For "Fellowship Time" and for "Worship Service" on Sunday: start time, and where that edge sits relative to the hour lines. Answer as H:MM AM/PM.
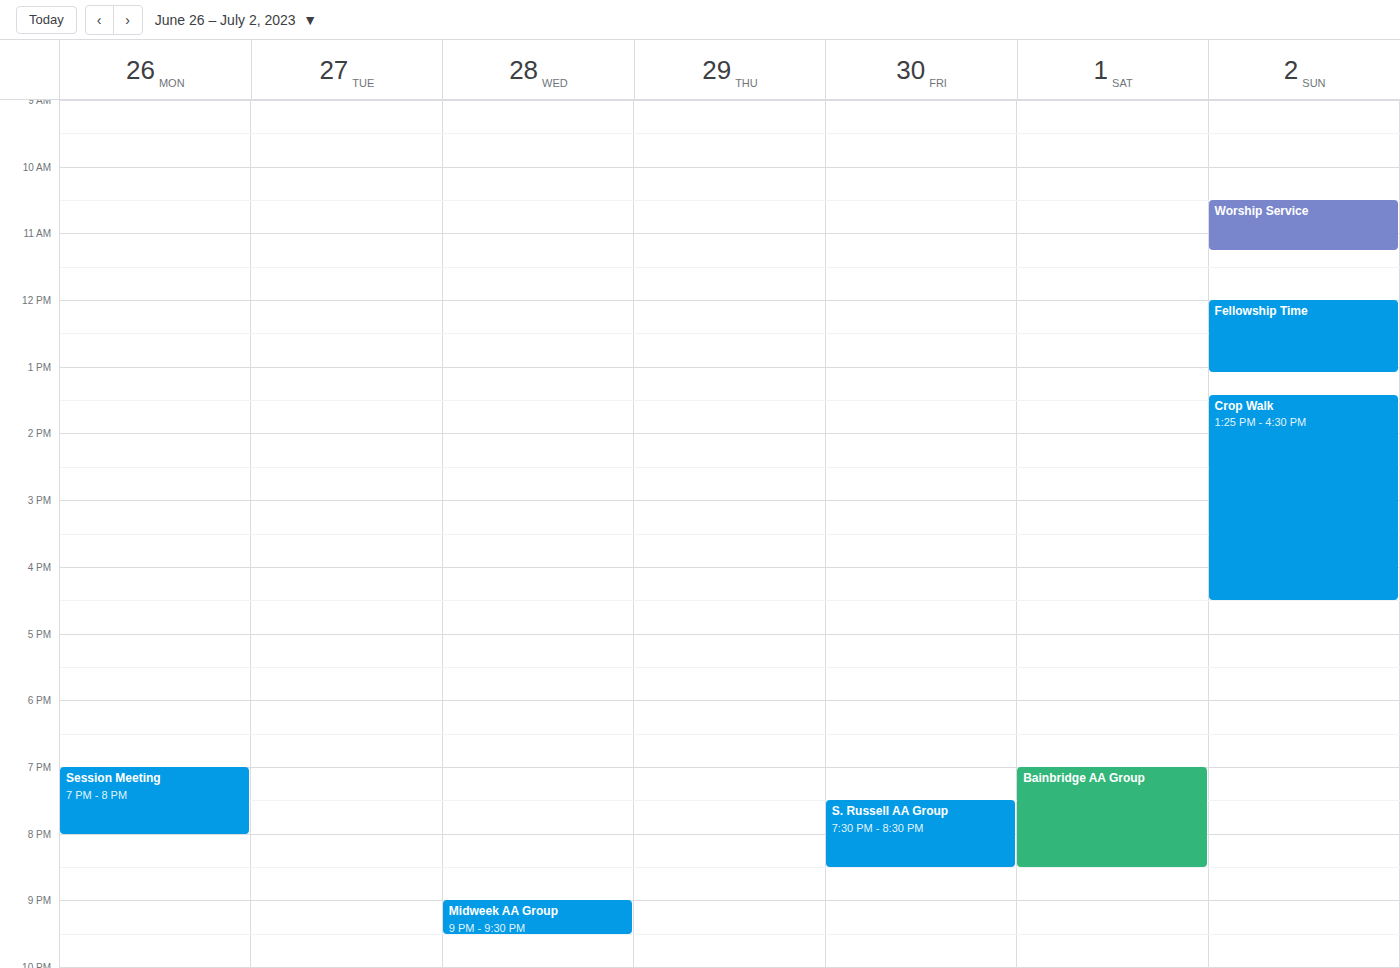
"Fellowship Time": 12:00 PM, exactly on the 12 PM line. "Worship Service": 10:30 AM, halfway between the 10 AM and 11 AM lines.